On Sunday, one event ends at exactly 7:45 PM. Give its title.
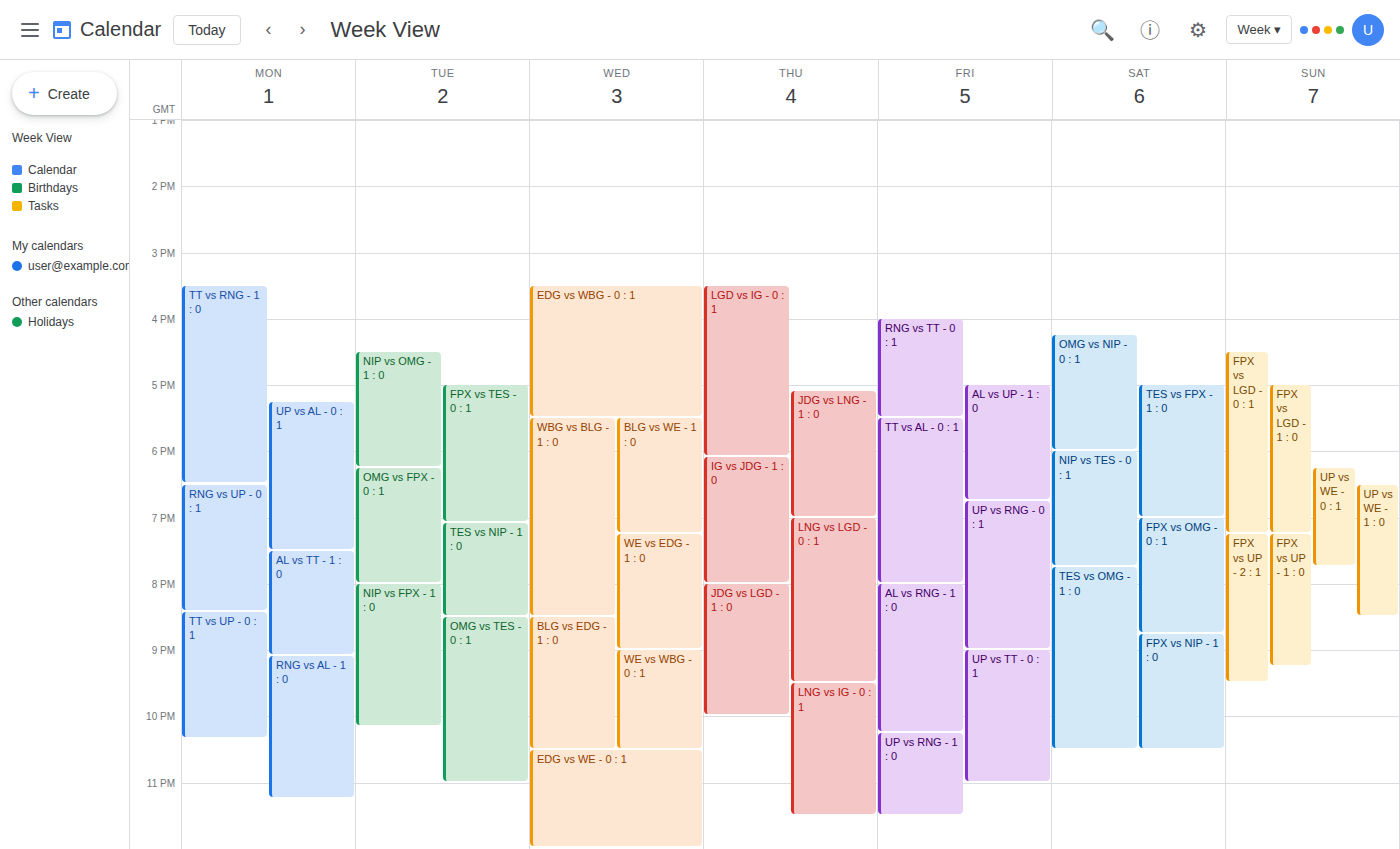
"UP vs WE - 0 : 1"